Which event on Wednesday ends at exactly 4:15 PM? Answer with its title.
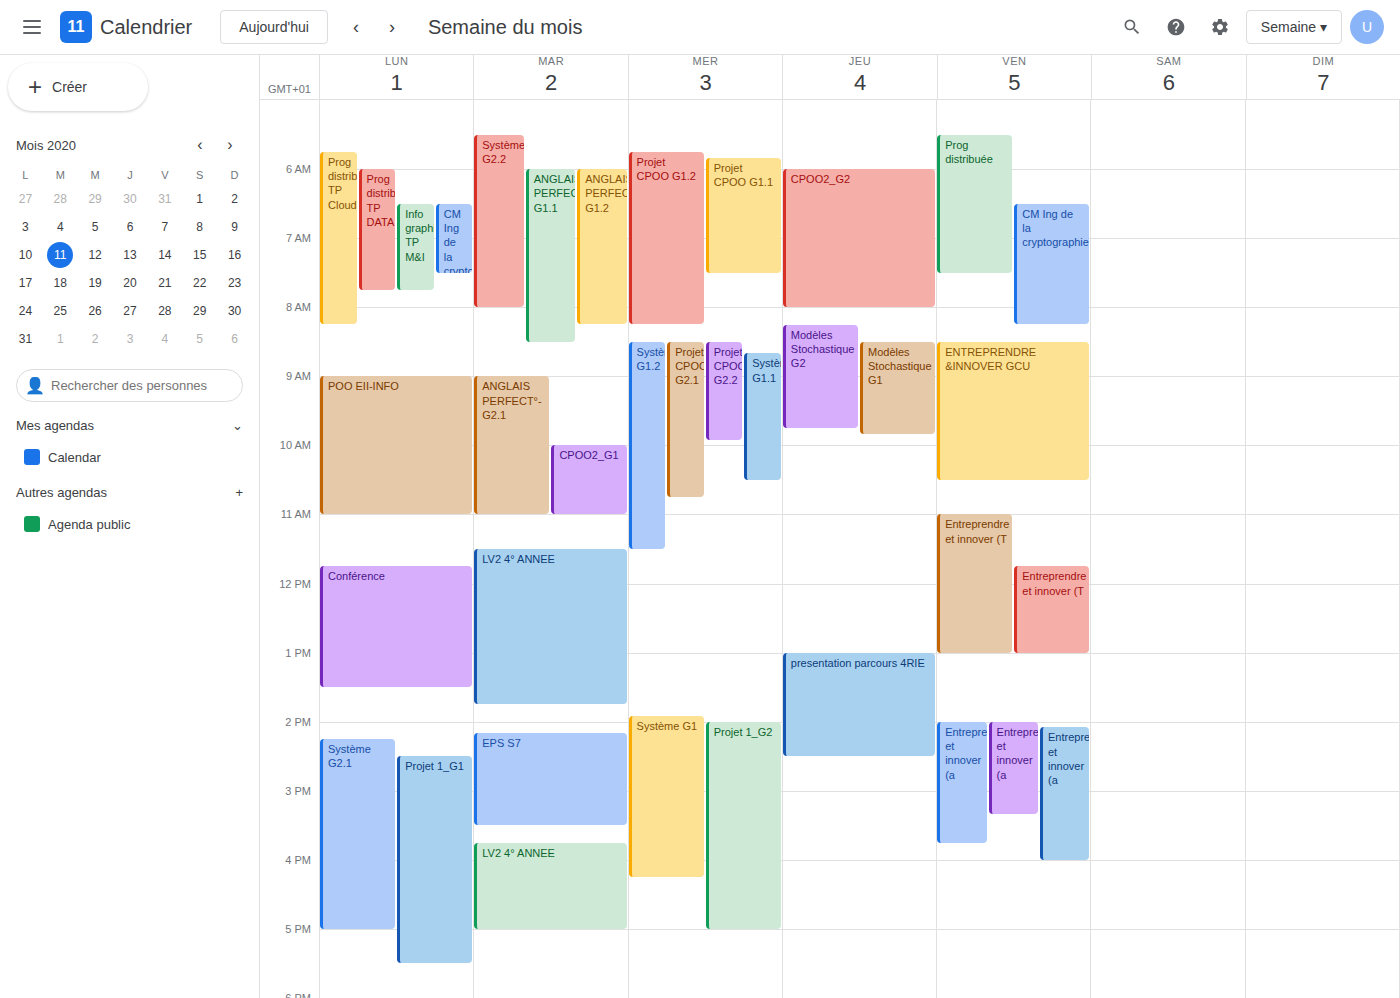
"Système G1"